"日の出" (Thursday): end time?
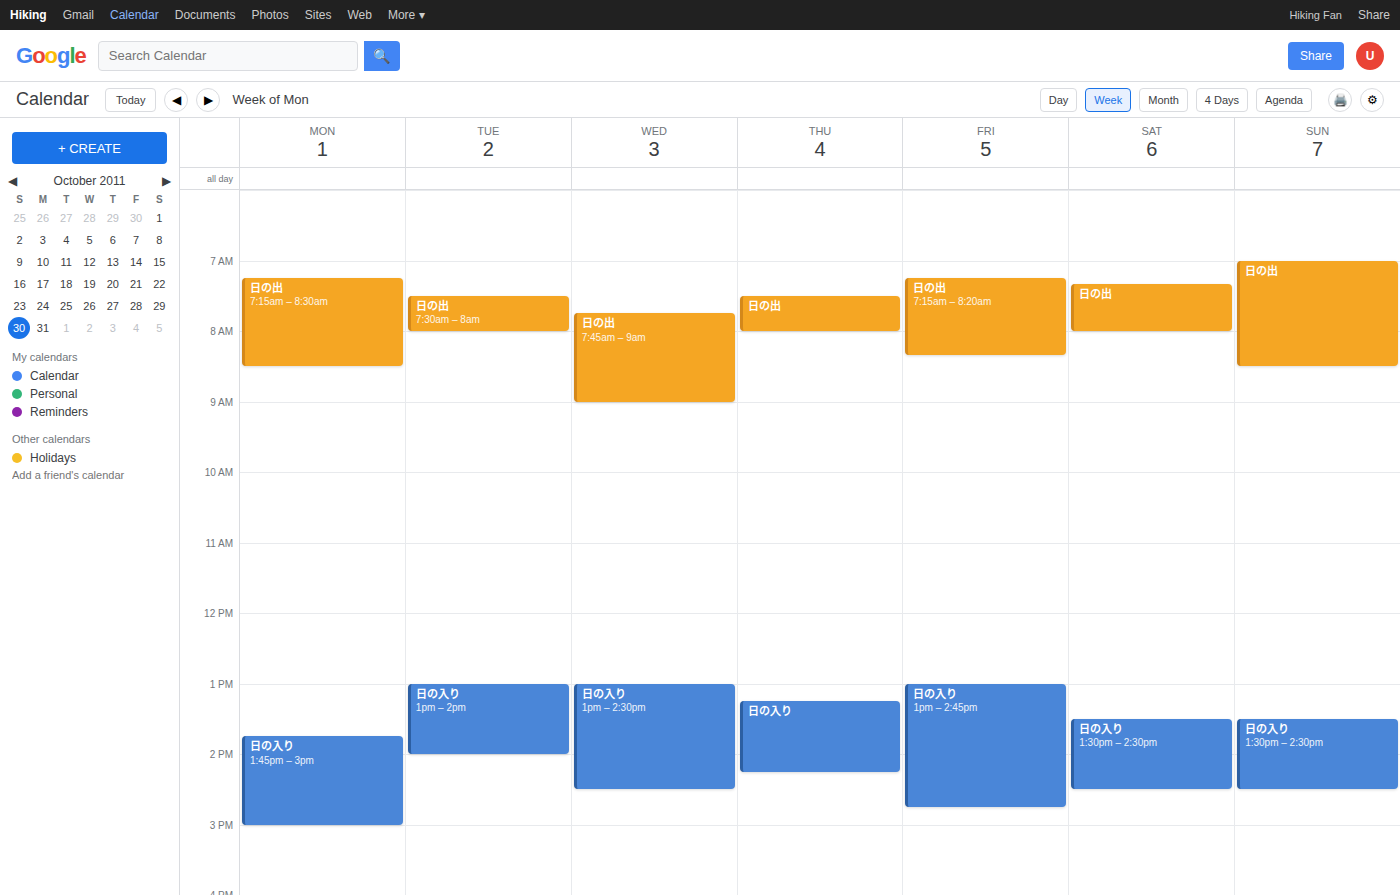
8:00 AM